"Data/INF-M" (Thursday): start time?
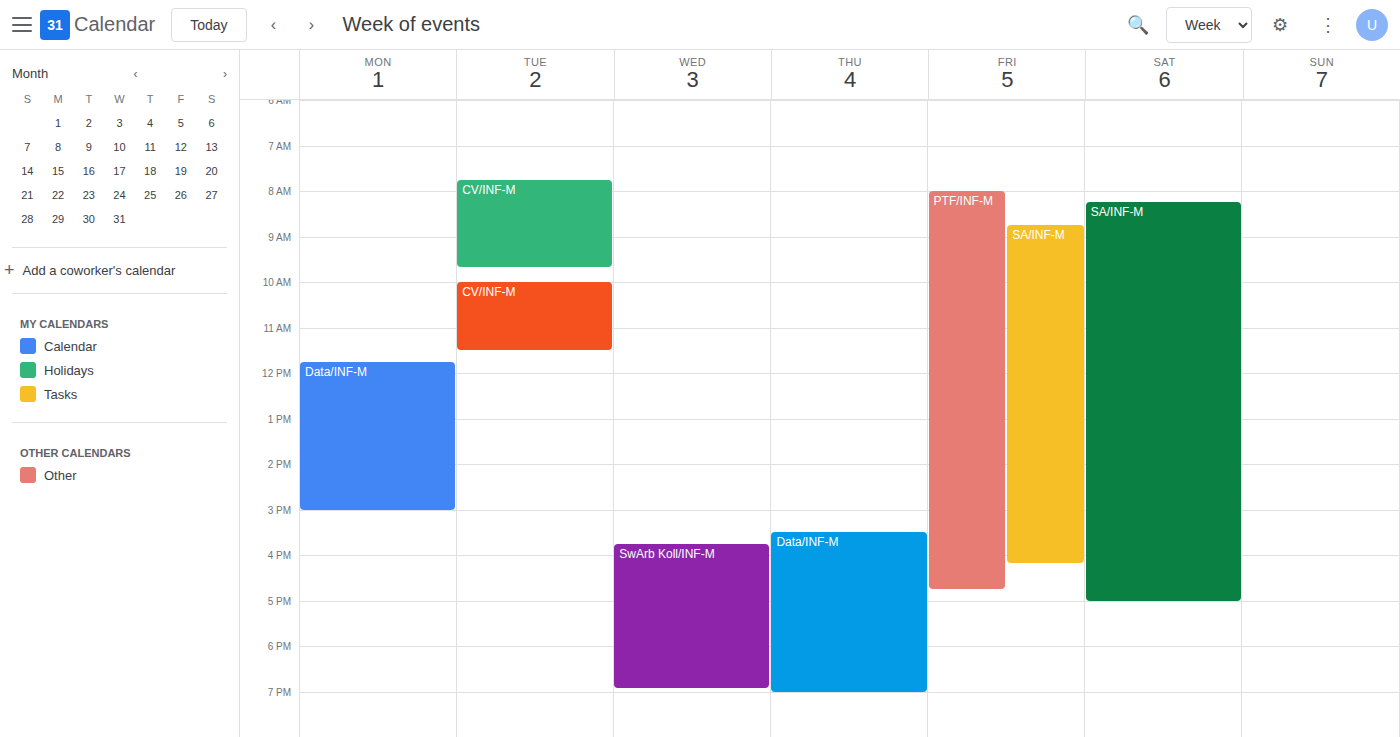
3:30 PM